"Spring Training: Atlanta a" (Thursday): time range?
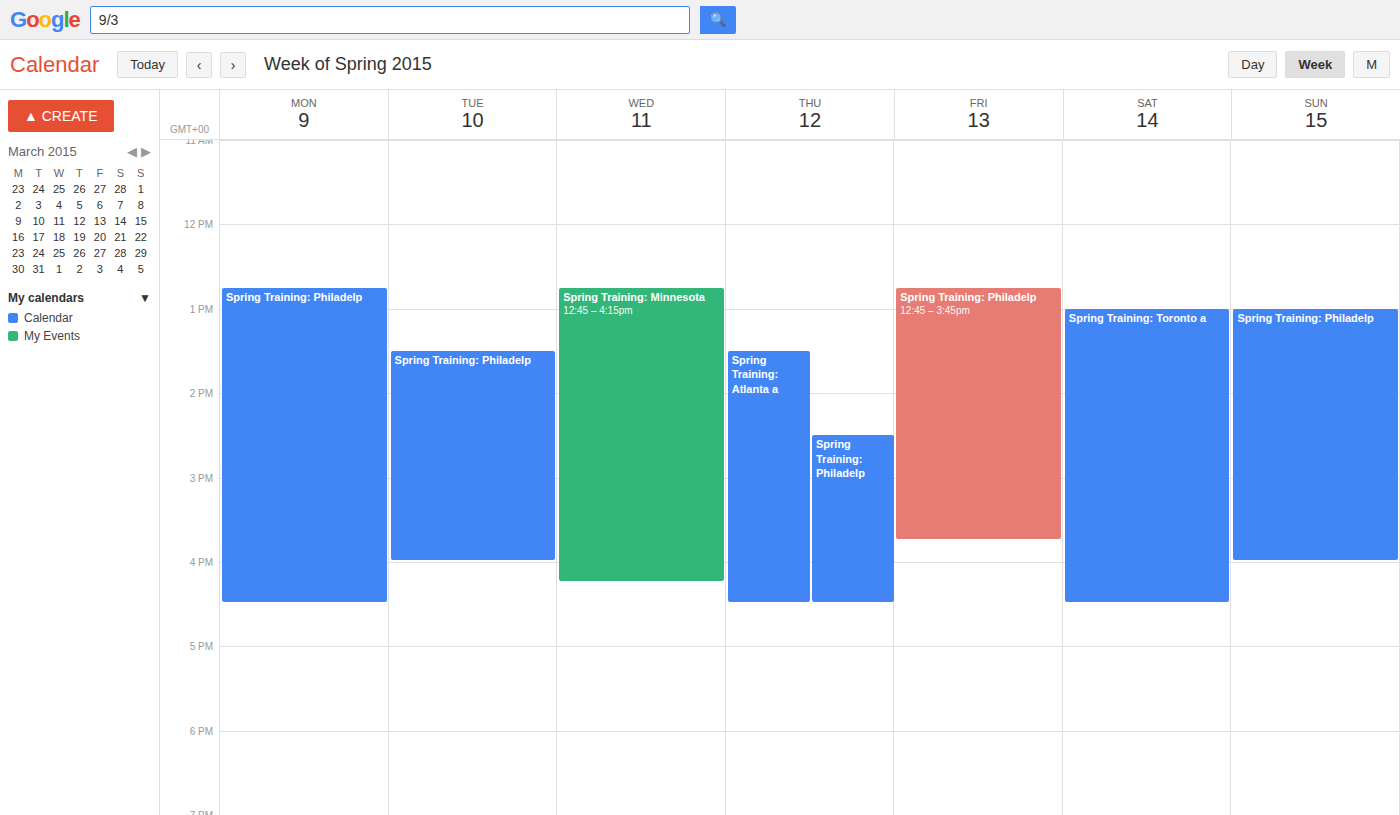
1:30 PM to 4:30 PM